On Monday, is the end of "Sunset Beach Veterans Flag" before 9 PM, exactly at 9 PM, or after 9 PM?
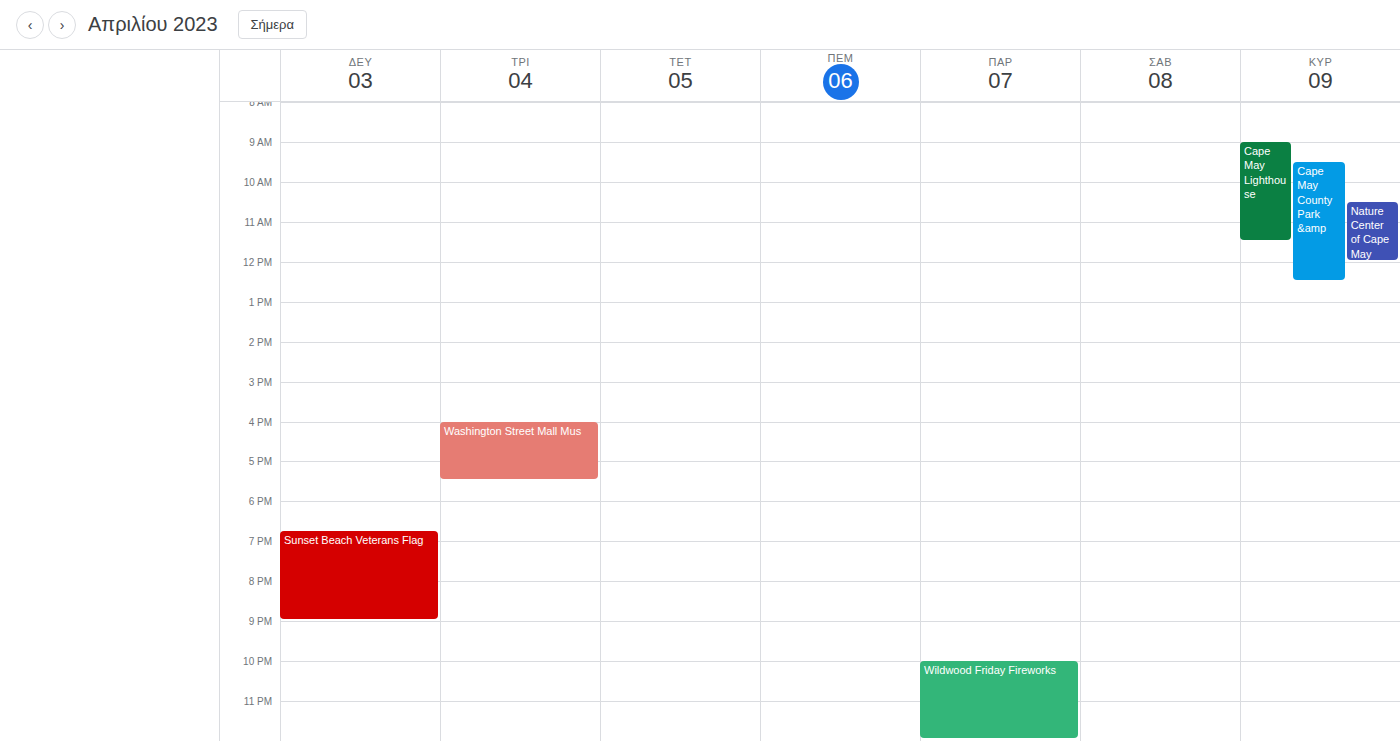
9:00 PM -- exactly at 9 PM, on the 9 PM line.